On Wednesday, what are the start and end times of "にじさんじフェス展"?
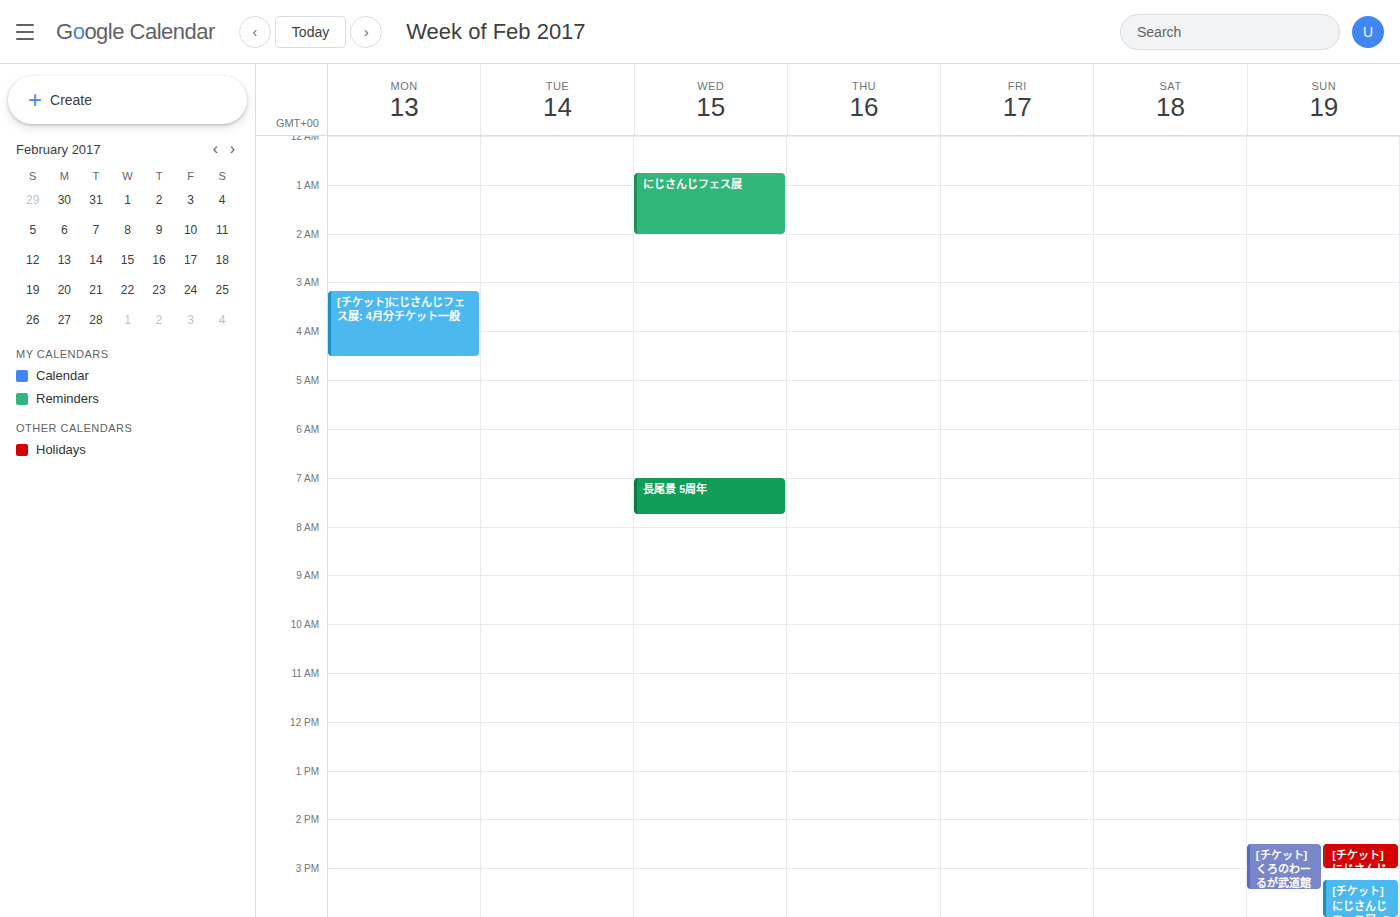
00:45 to 02:00